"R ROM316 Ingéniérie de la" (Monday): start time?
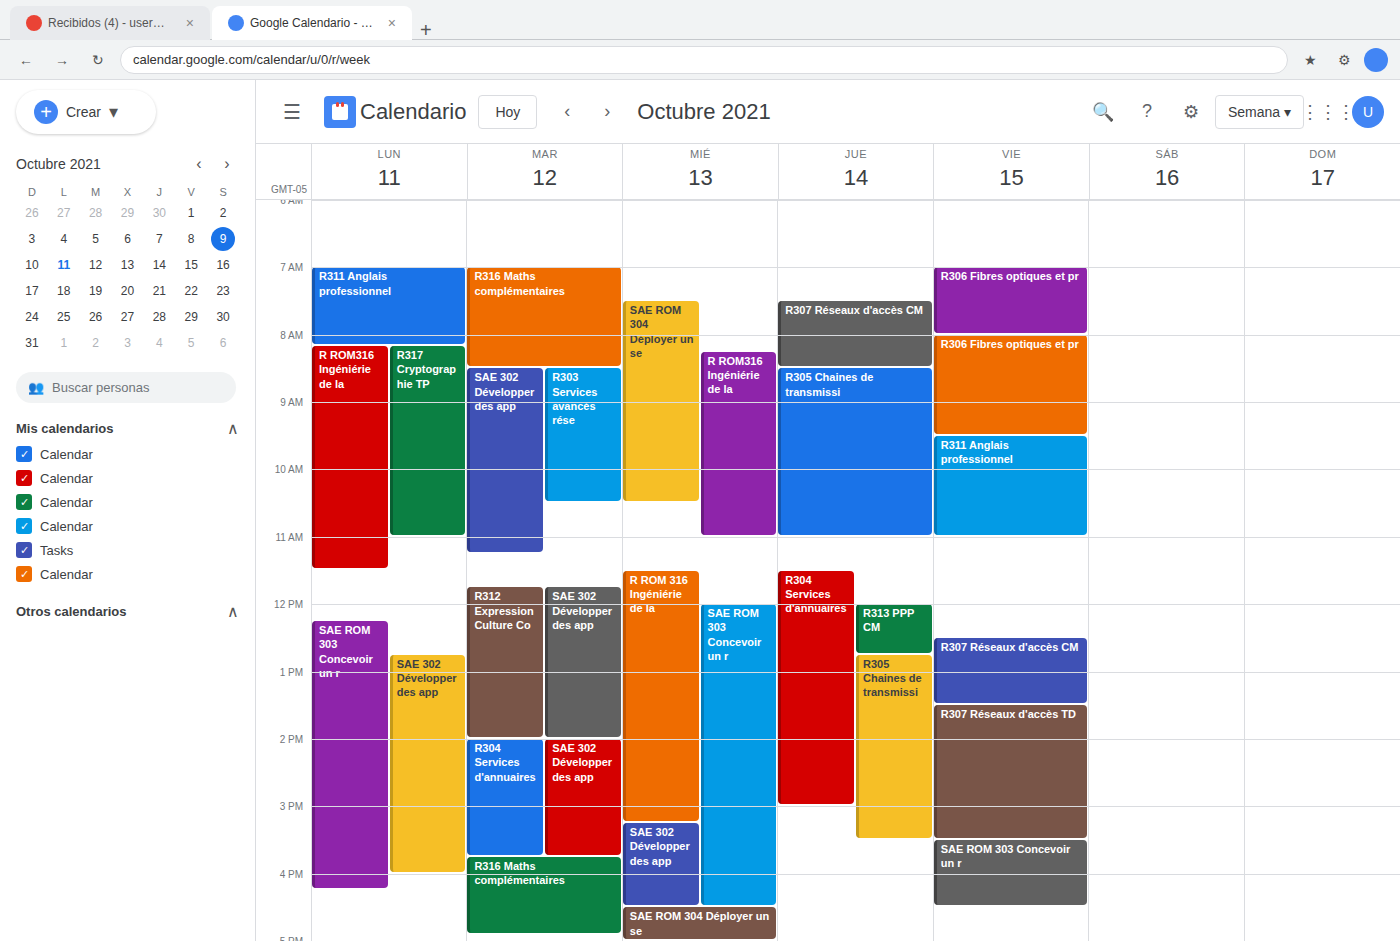
8:10 AM